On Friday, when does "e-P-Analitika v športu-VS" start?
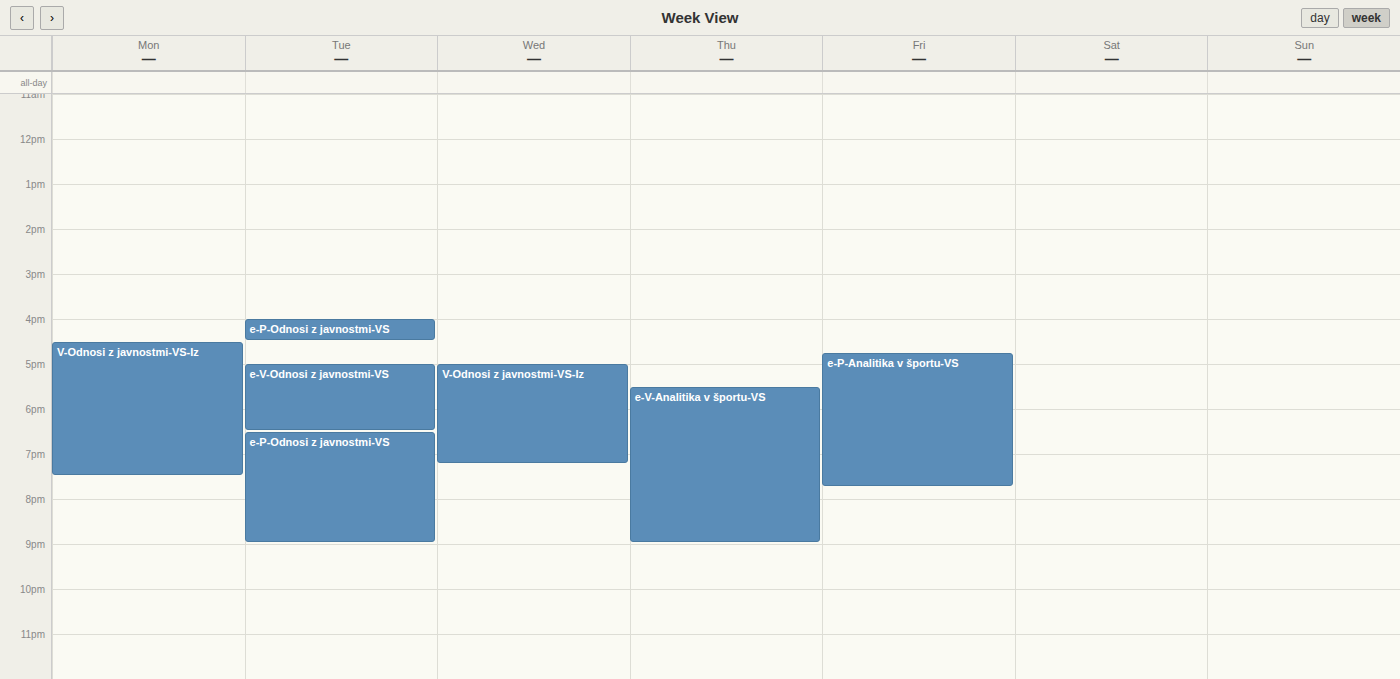
4:45 PM